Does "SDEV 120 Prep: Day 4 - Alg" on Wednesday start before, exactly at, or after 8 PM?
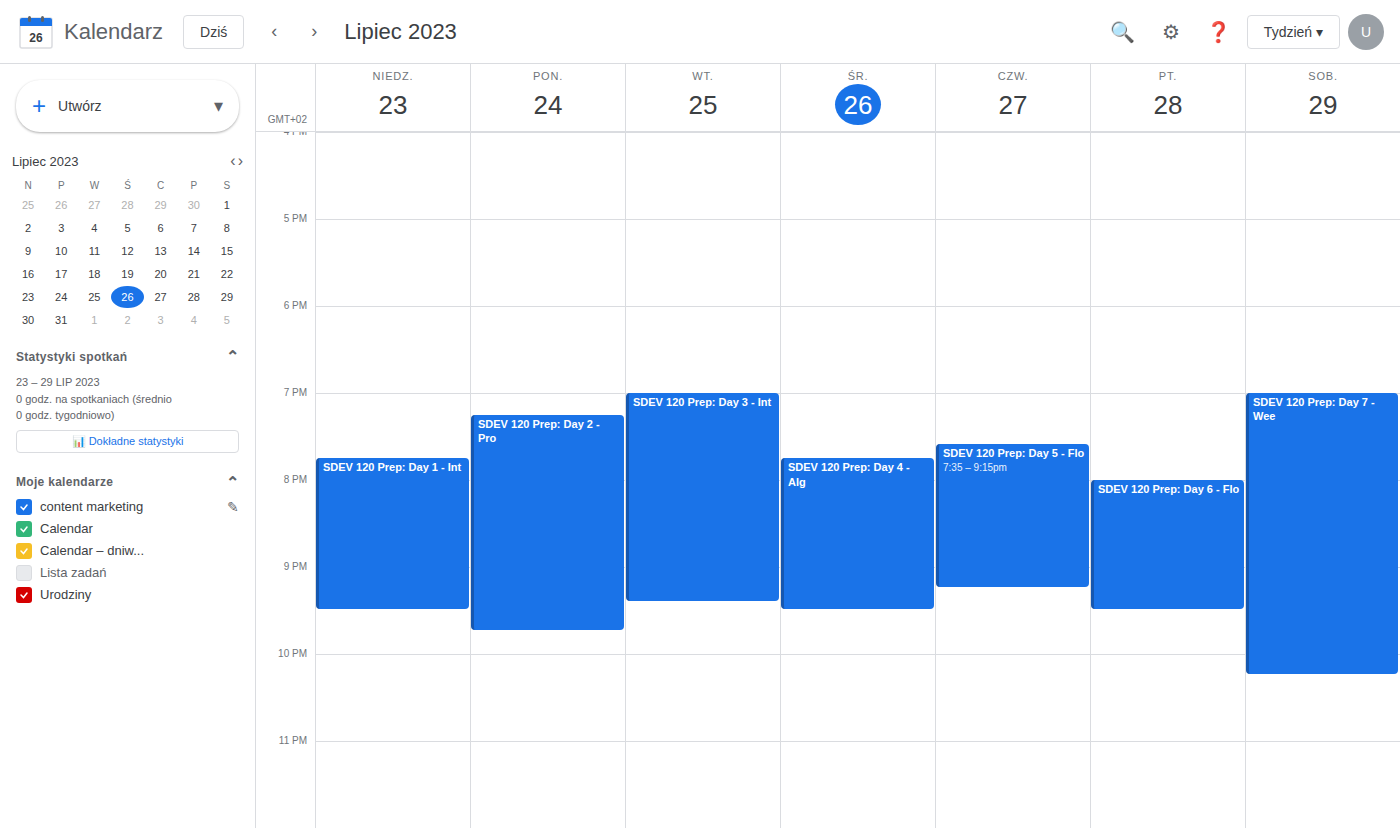
7:45 PM -- before 8 PM, 15 minutes above the 8 PM line.